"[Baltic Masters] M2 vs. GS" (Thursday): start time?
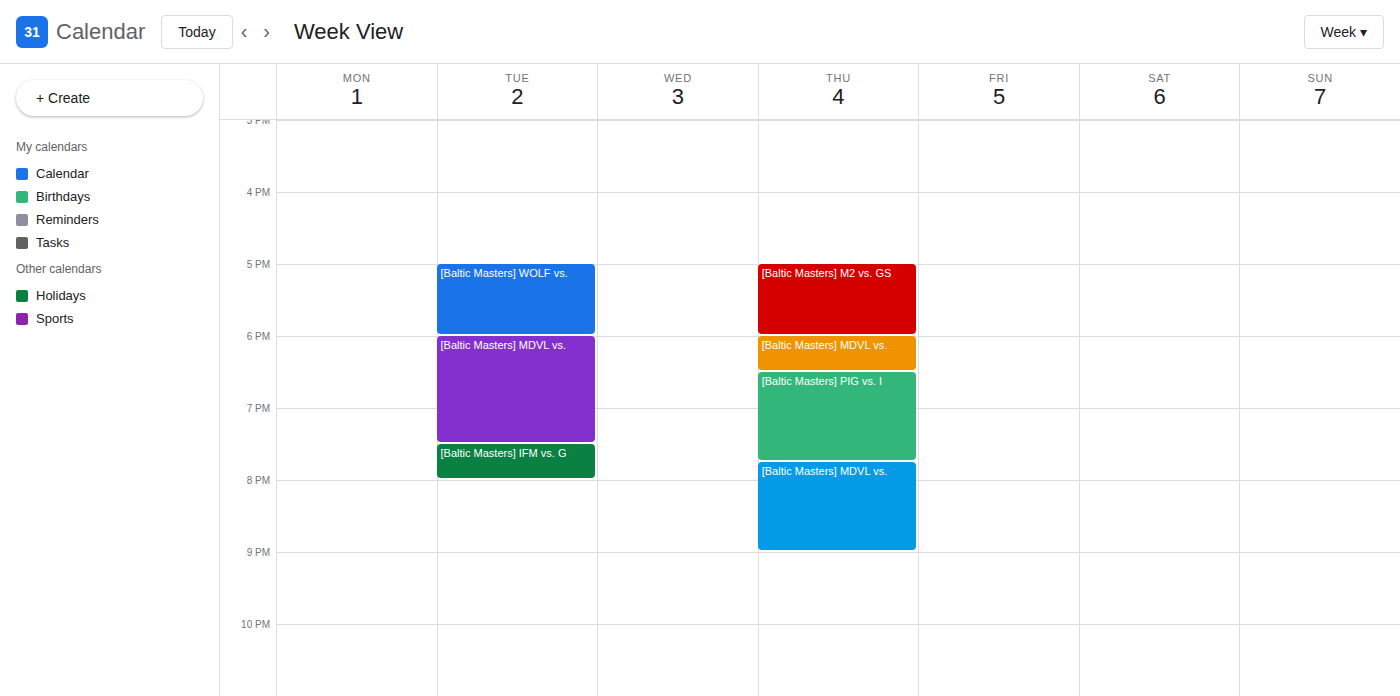
5:00 PM